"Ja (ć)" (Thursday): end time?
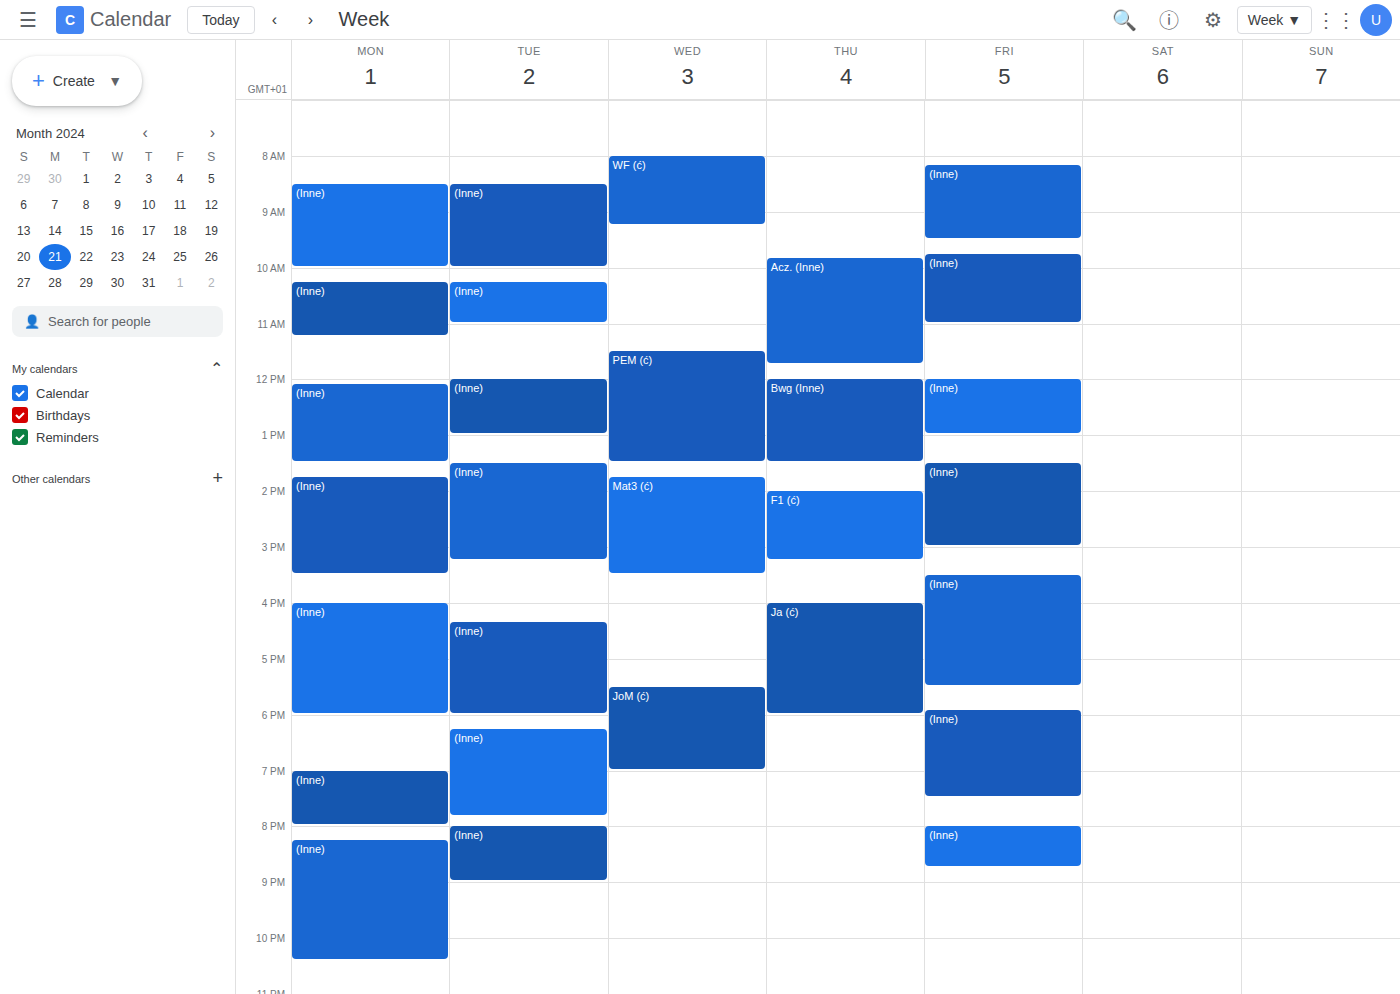
6:00 PM